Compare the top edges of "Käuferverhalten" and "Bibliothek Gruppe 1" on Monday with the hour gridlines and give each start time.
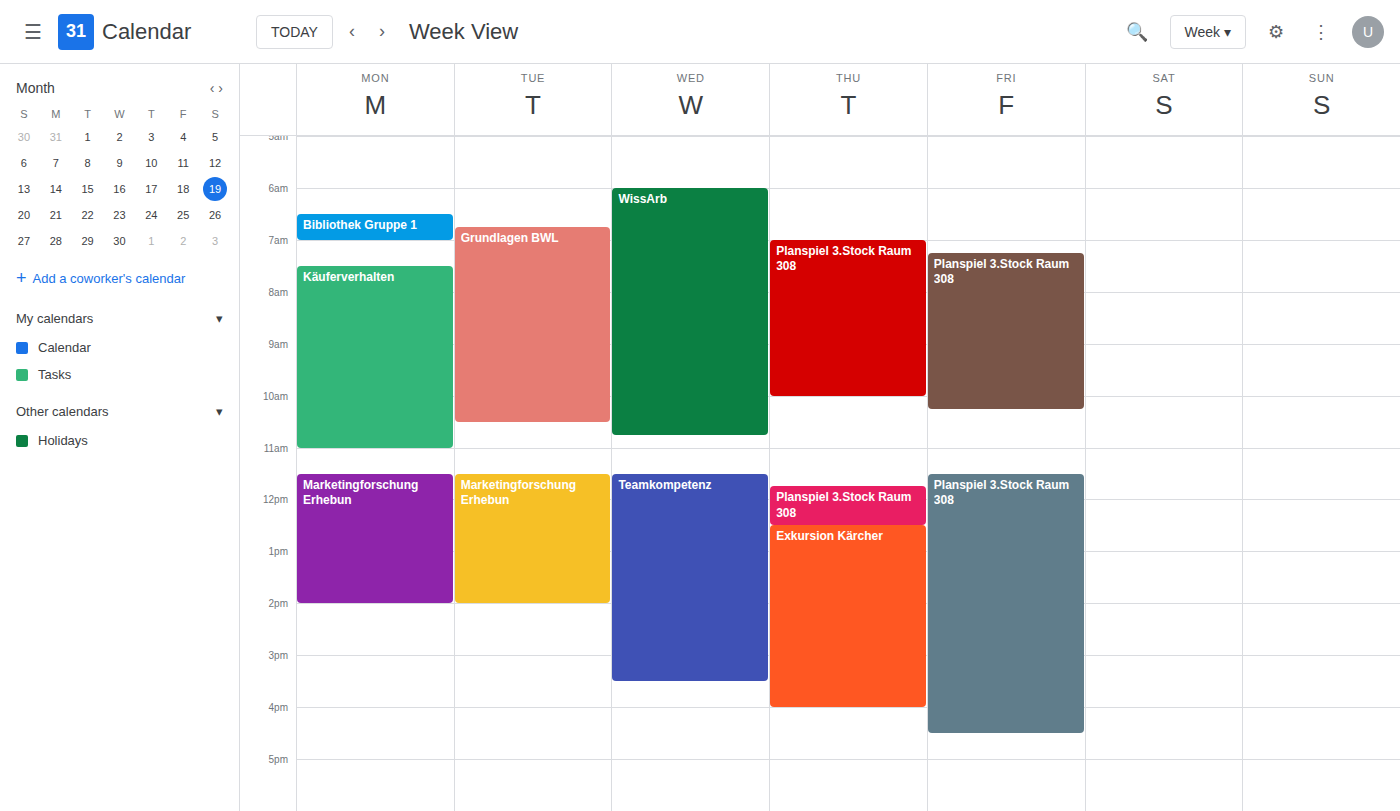
"Käuferverhalten": 07:30, halfway between the 07:00 and 08:00 lines. "Bibliothek Gruppe 1": 06:30, halfway between the 06:00 and 07:00 lines.